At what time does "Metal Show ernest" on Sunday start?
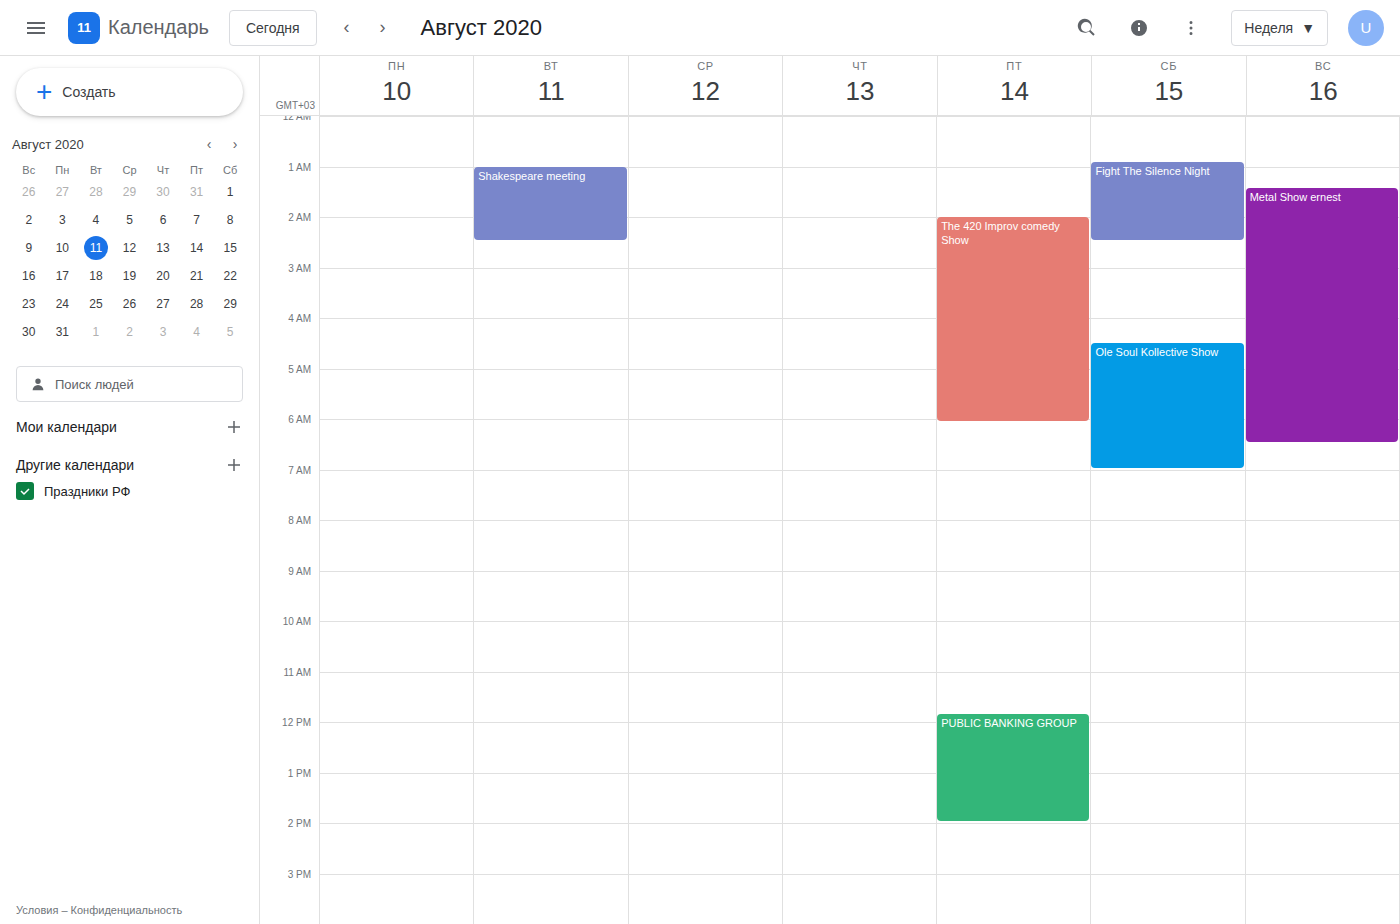
1:25 AM